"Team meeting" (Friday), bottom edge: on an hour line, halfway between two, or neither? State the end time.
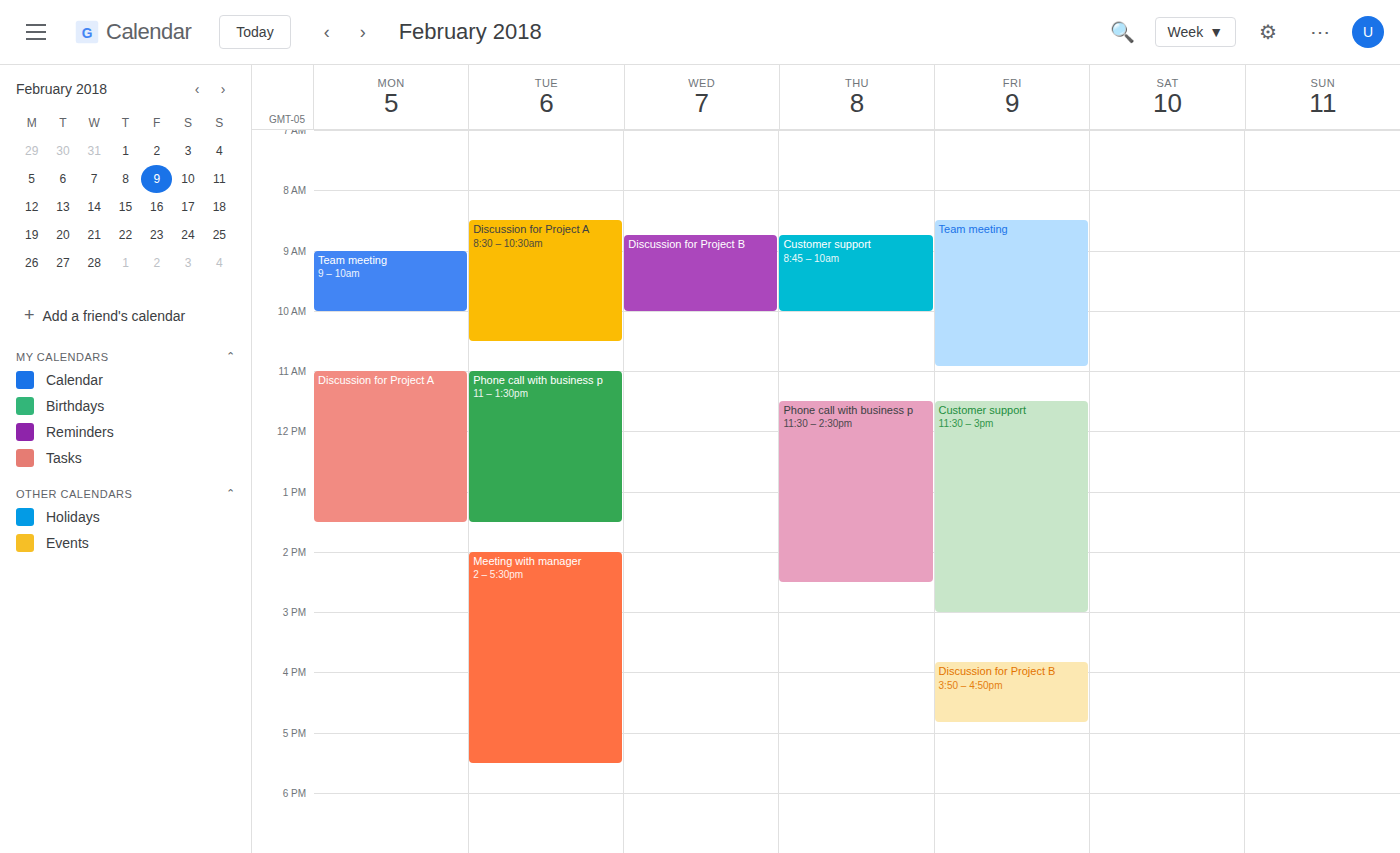
10:55 AM -- neither: 55 minutes below the 10 AM line and 5 minutes above the 11 AM line.